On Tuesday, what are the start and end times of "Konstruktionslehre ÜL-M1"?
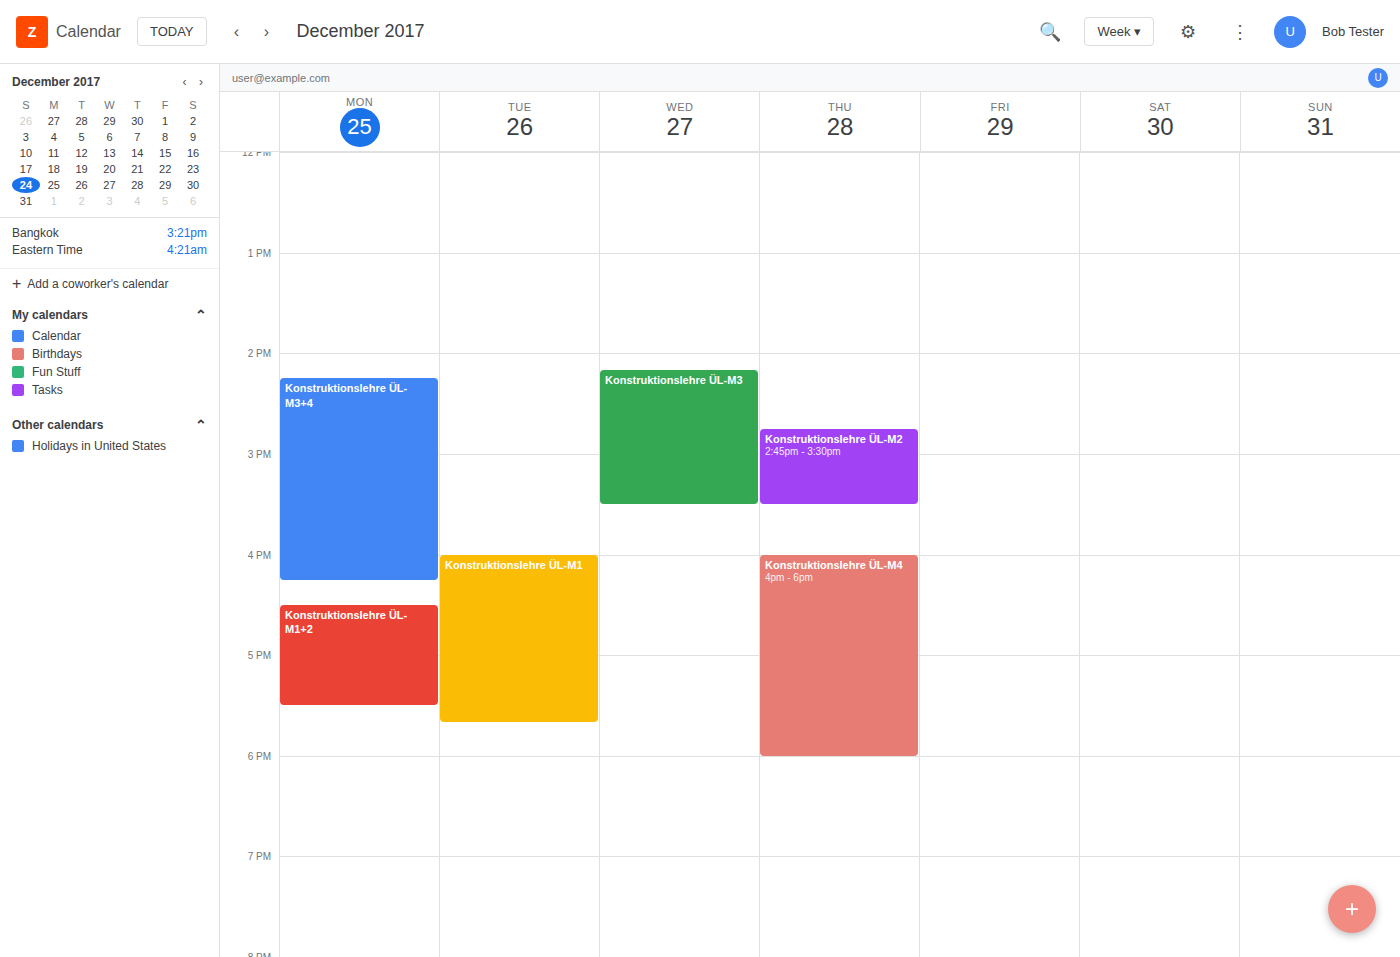
4:00 PM to 5:40 PM